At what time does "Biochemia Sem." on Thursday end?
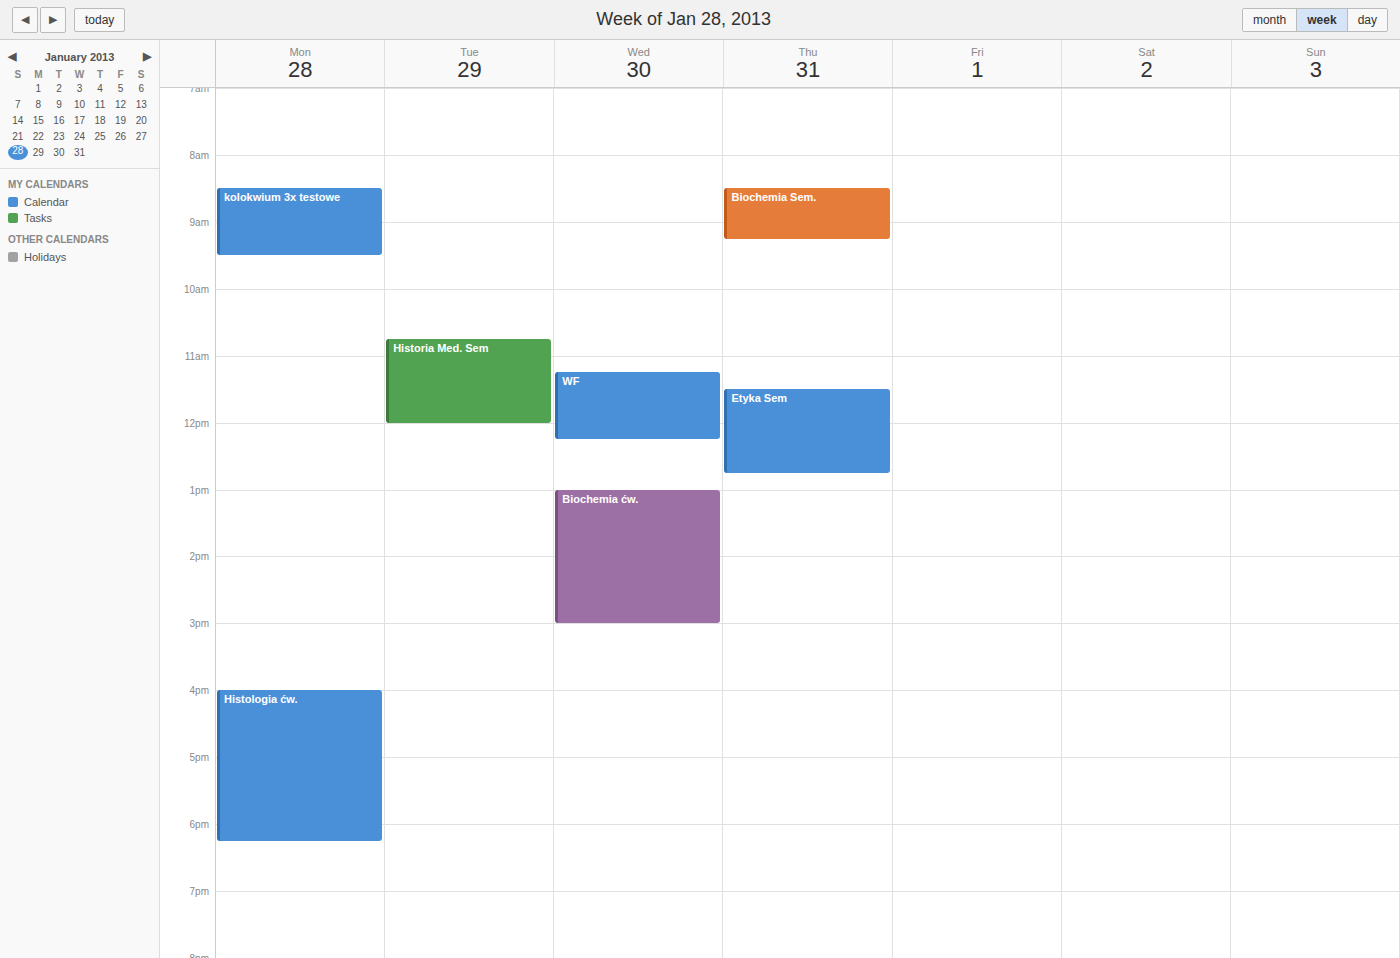
9:15 AM